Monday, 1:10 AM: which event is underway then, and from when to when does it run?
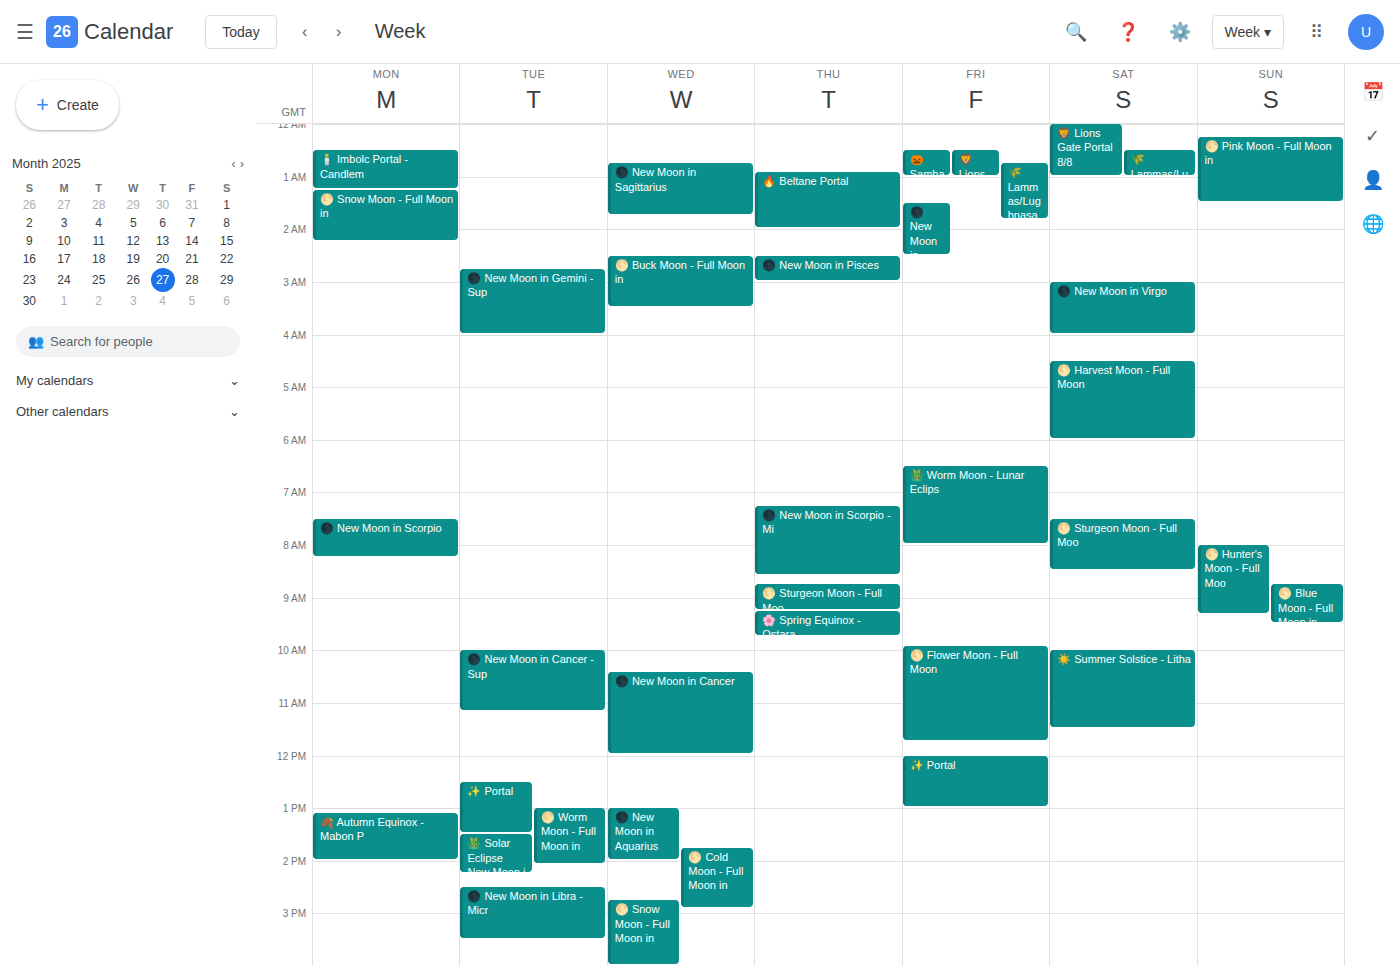
"🕯️ Imbolc Portal - Candlem", 12:30 AM to 1:15 AM